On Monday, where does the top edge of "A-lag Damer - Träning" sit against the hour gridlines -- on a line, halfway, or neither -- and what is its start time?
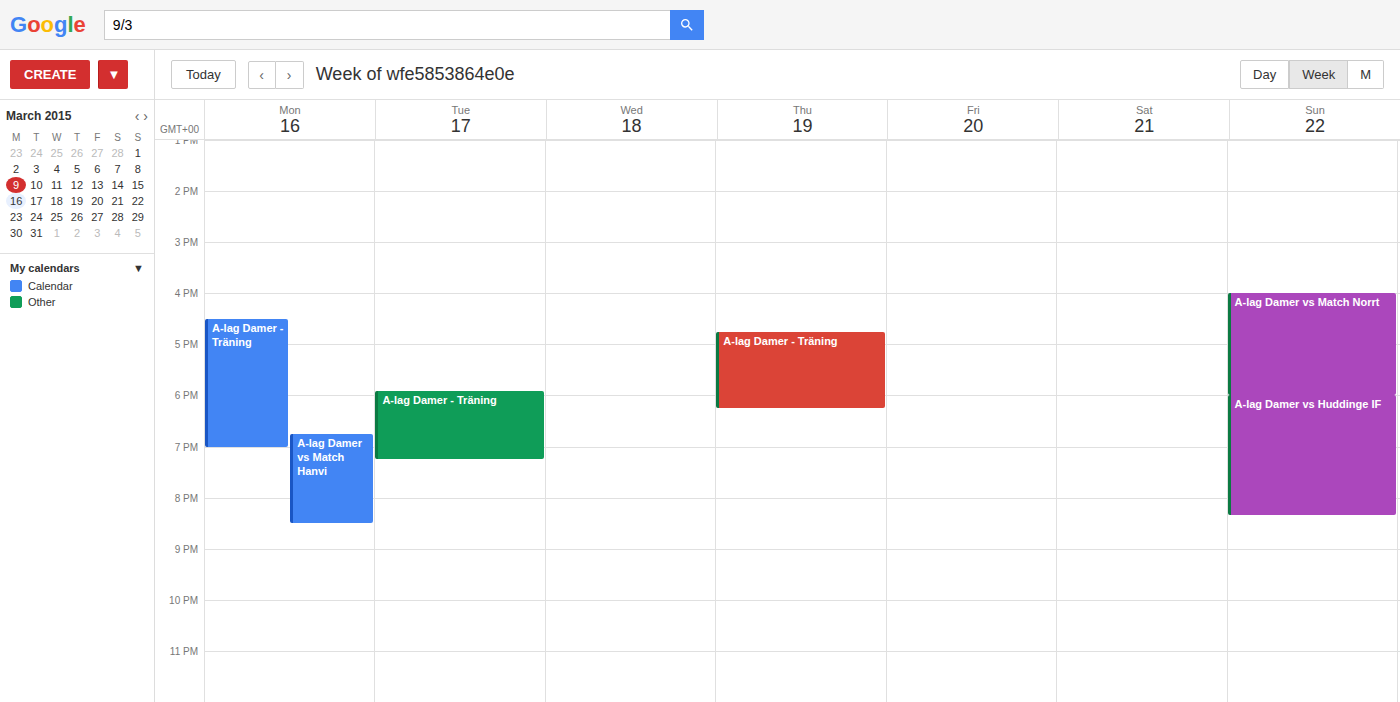
4:30 PM -- halfway between the 4 PM and 5 PM lines.